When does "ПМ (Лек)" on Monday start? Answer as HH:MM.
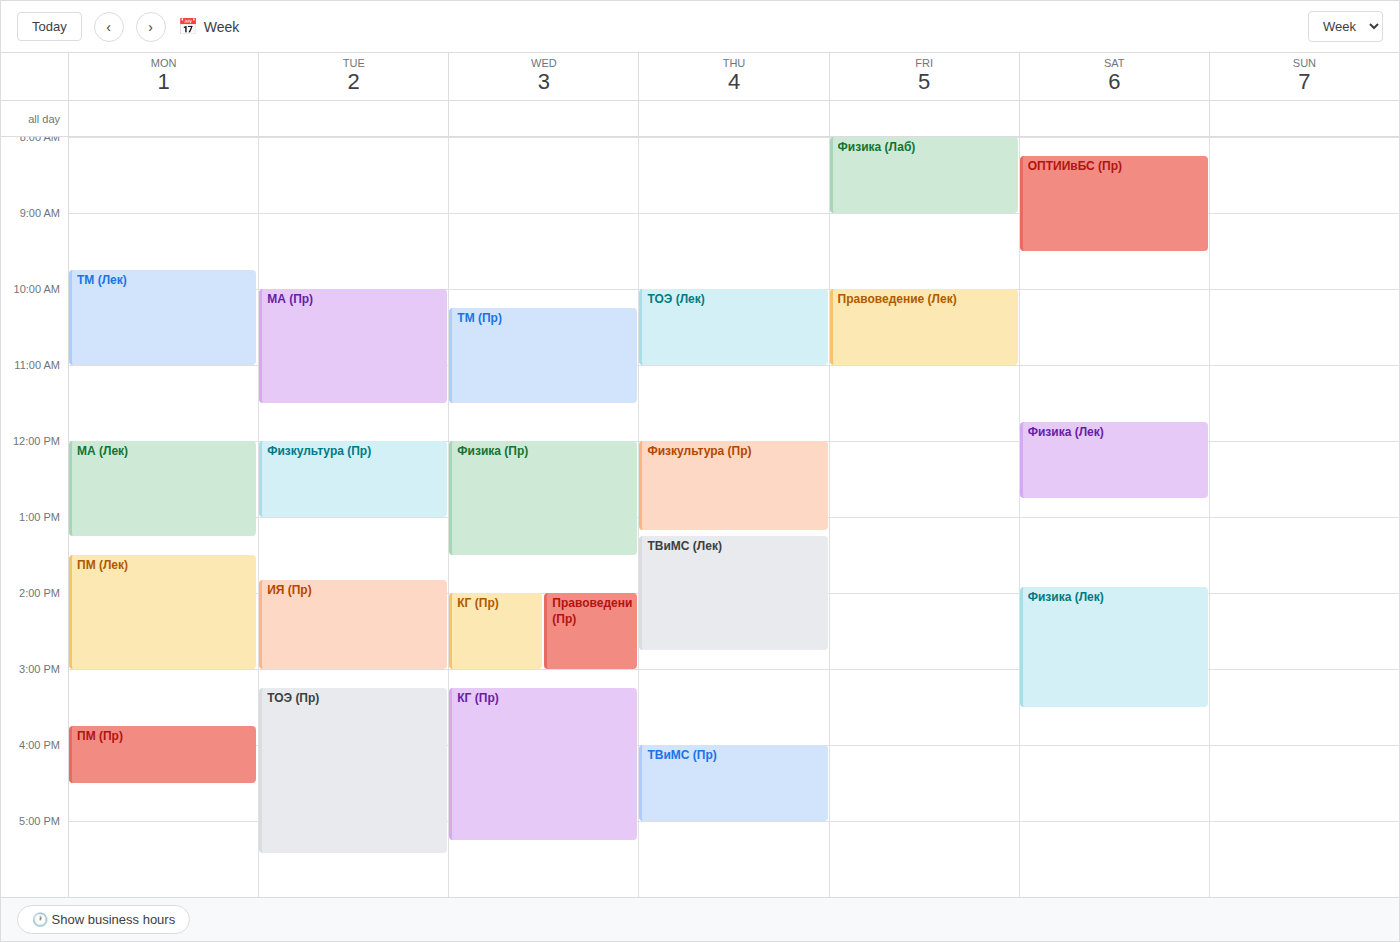
13:30